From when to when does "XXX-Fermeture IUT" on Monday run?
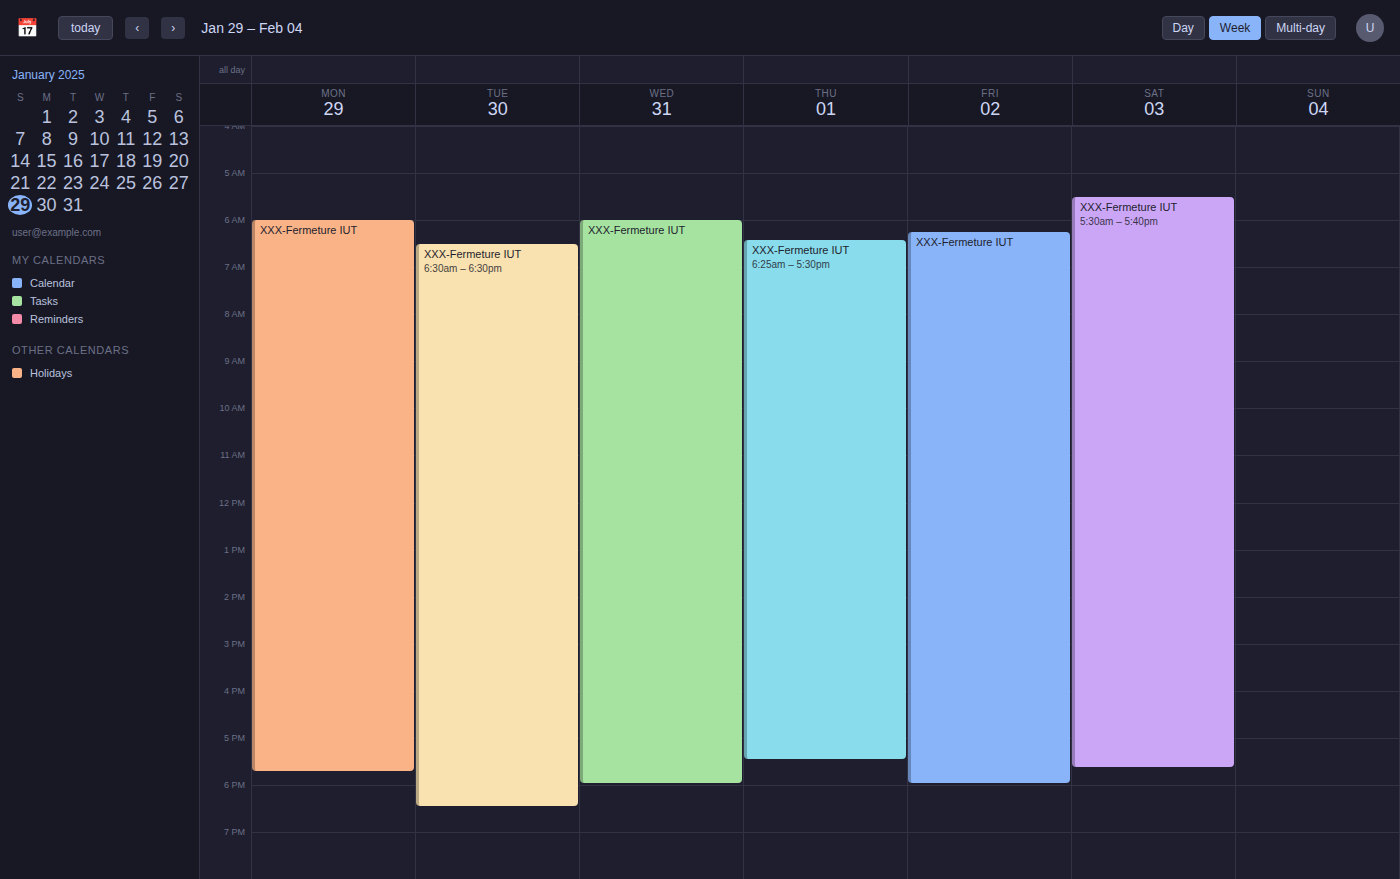
6:00 AM to 5:45 PM